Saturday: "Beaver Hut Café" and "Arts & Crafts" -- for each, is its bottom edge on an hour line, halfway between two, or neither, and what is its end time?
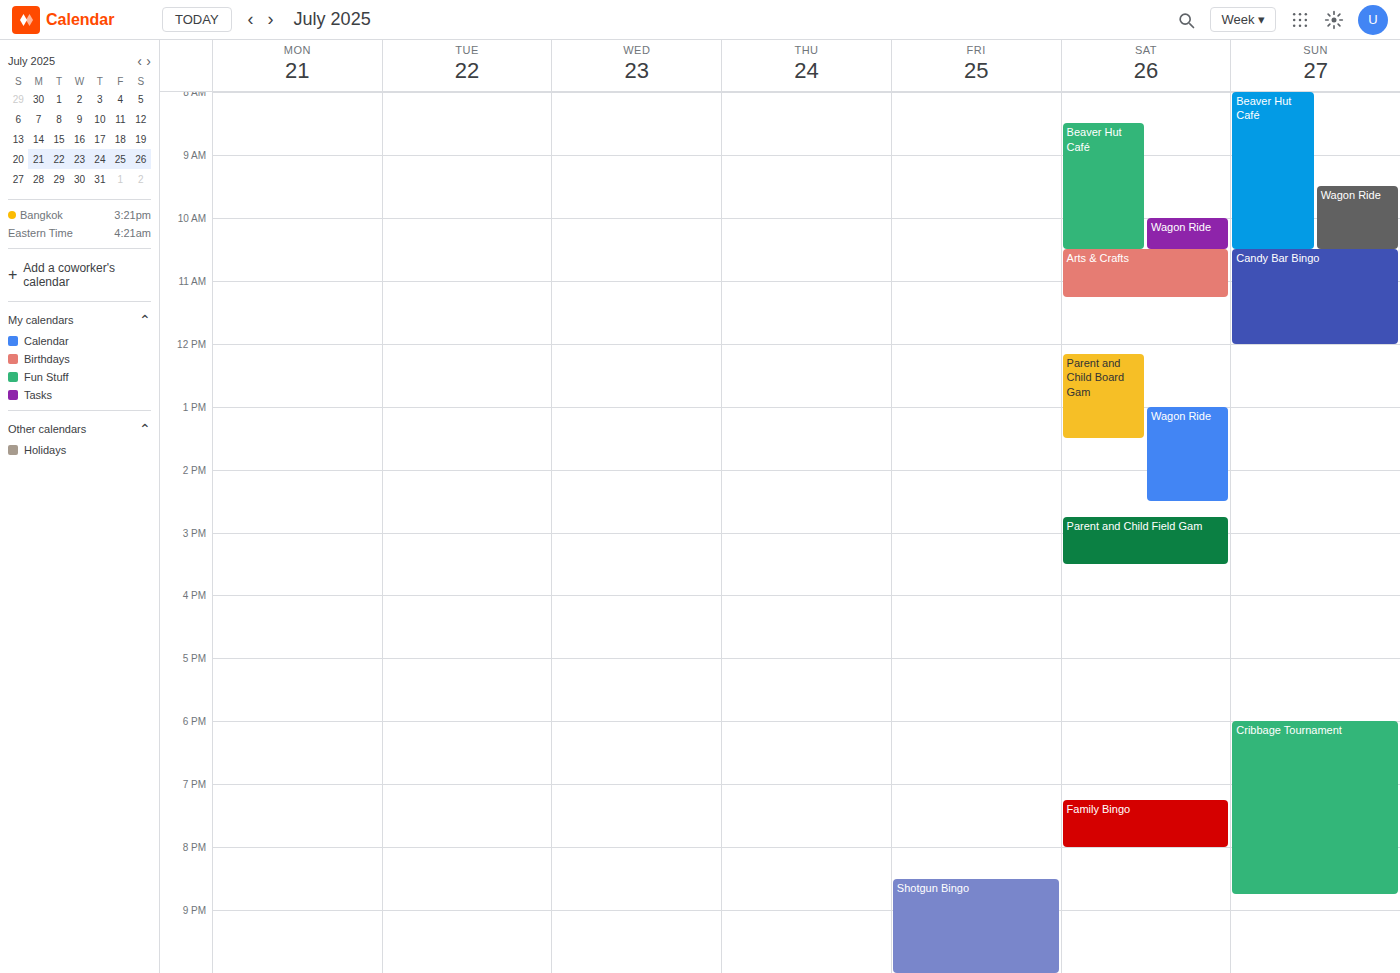
"Beaver Hut Café": 10:30 AM, halfway between the 10 AM and 11 AM lines. "Arts & Crafts": 11:15 AM, neither: a quarter of the way from the 11 AM line to the 12 PM line.